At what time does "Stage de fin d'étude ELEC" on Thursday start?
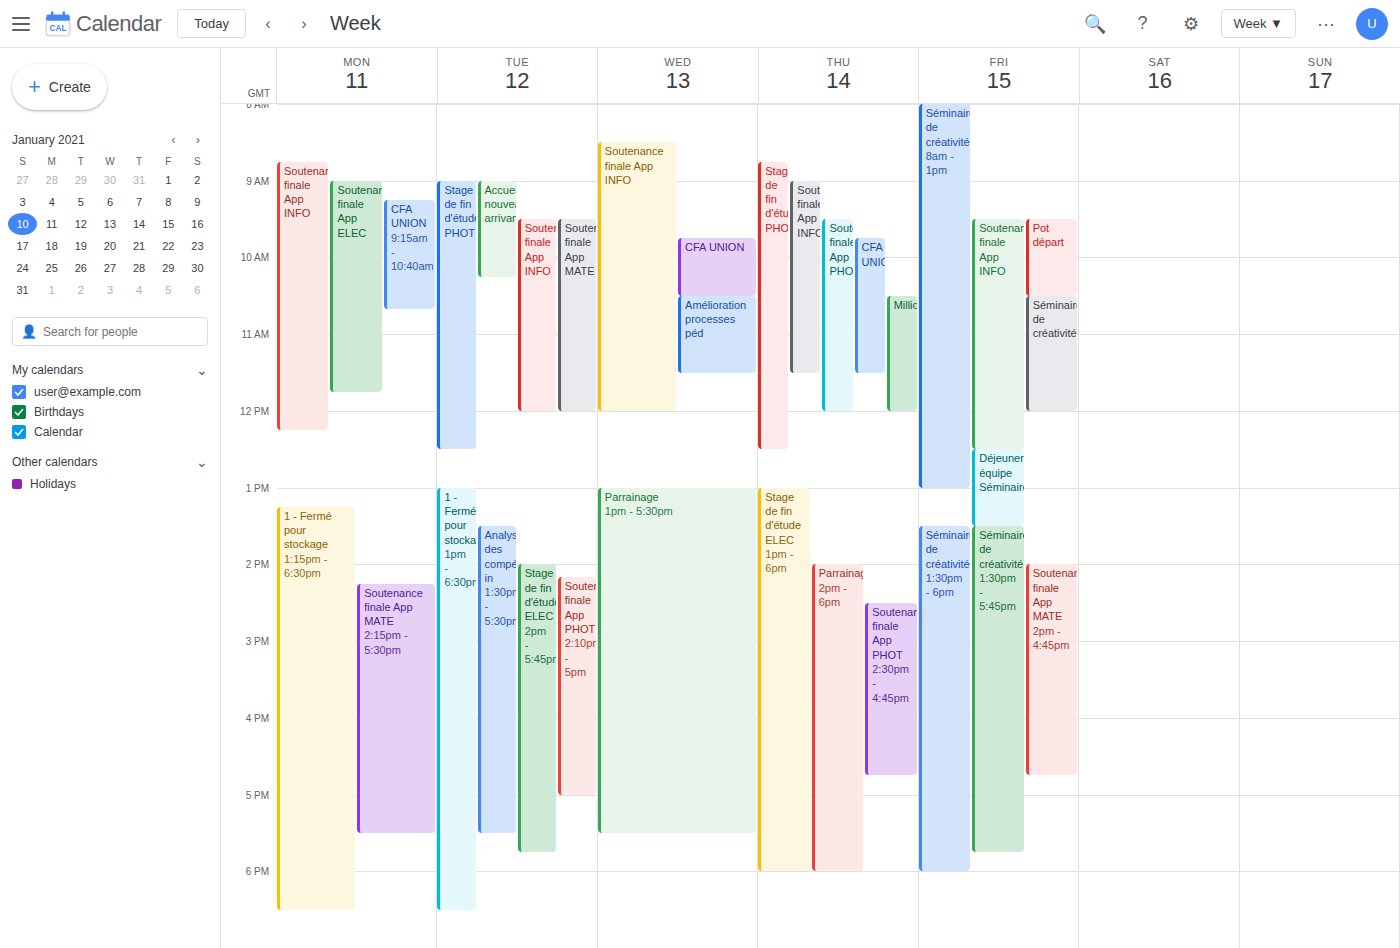
1:00 PM